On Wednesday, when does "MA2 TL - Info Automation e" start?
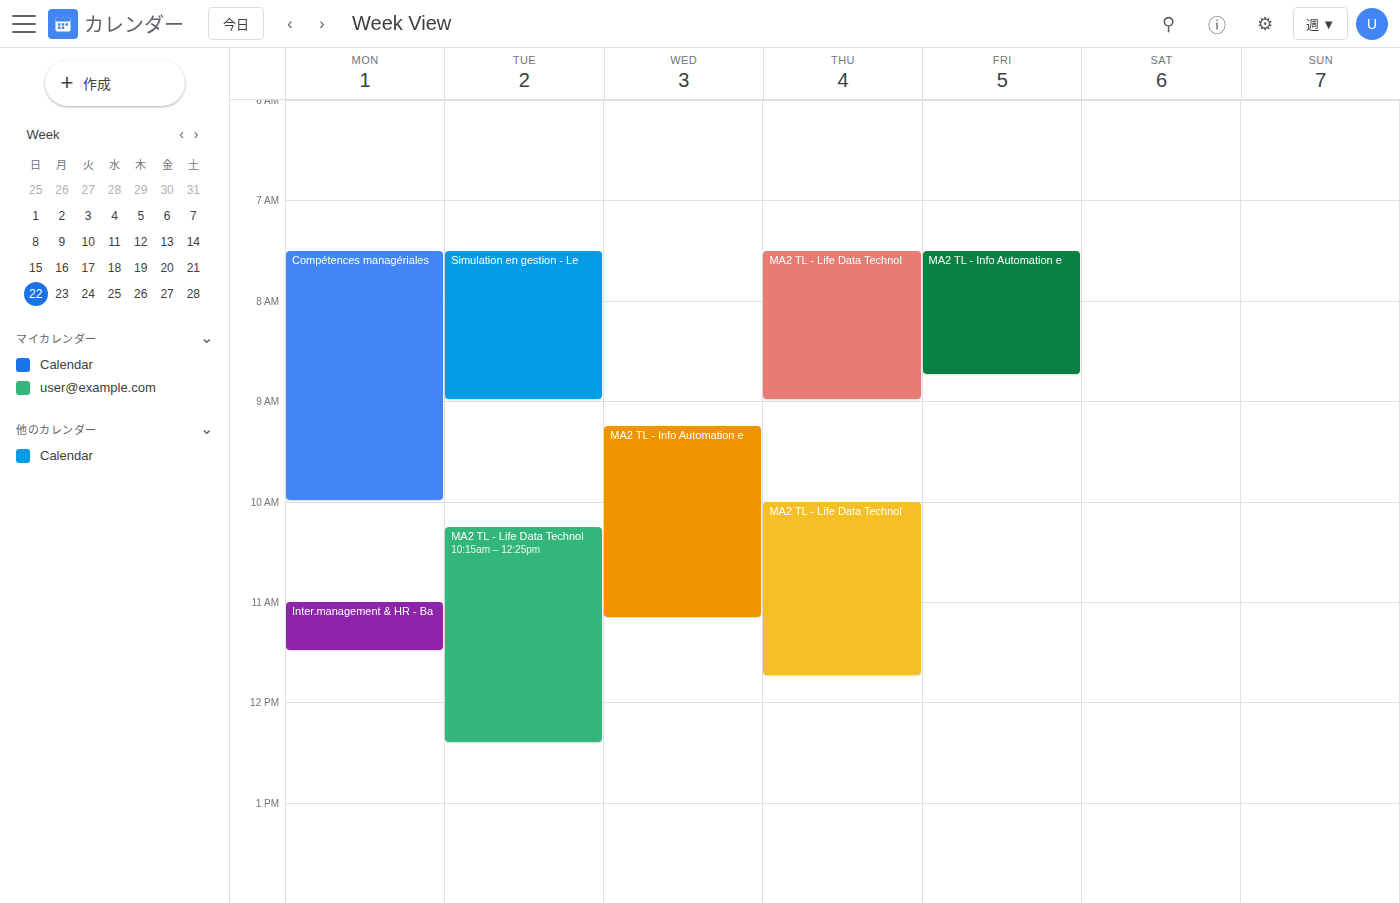
9:15 AM